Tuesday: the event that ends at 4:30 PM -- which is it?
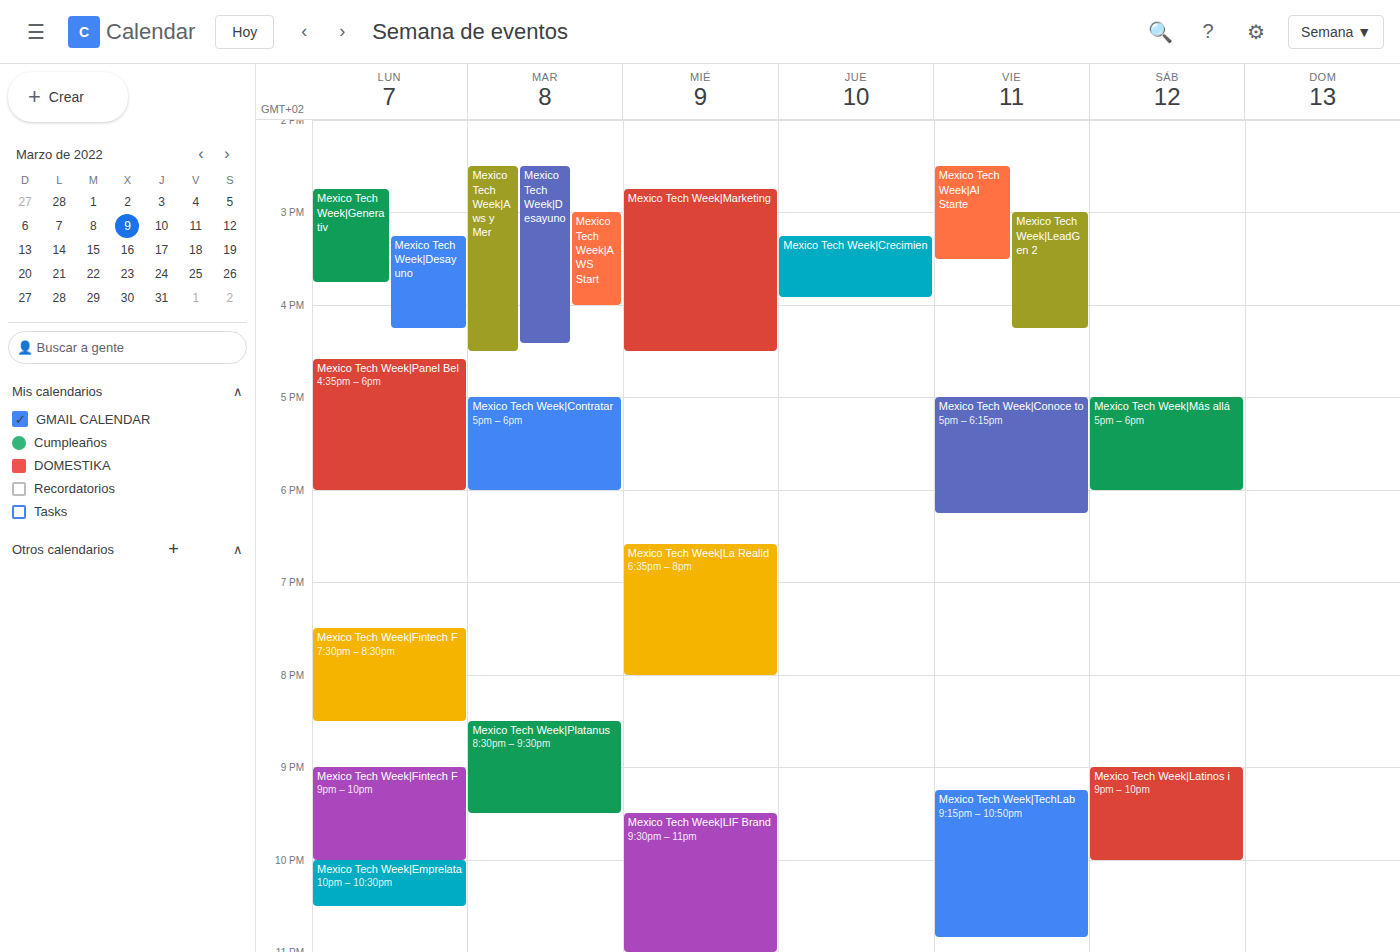
"Mexico Tech Week|Aws y Mer"